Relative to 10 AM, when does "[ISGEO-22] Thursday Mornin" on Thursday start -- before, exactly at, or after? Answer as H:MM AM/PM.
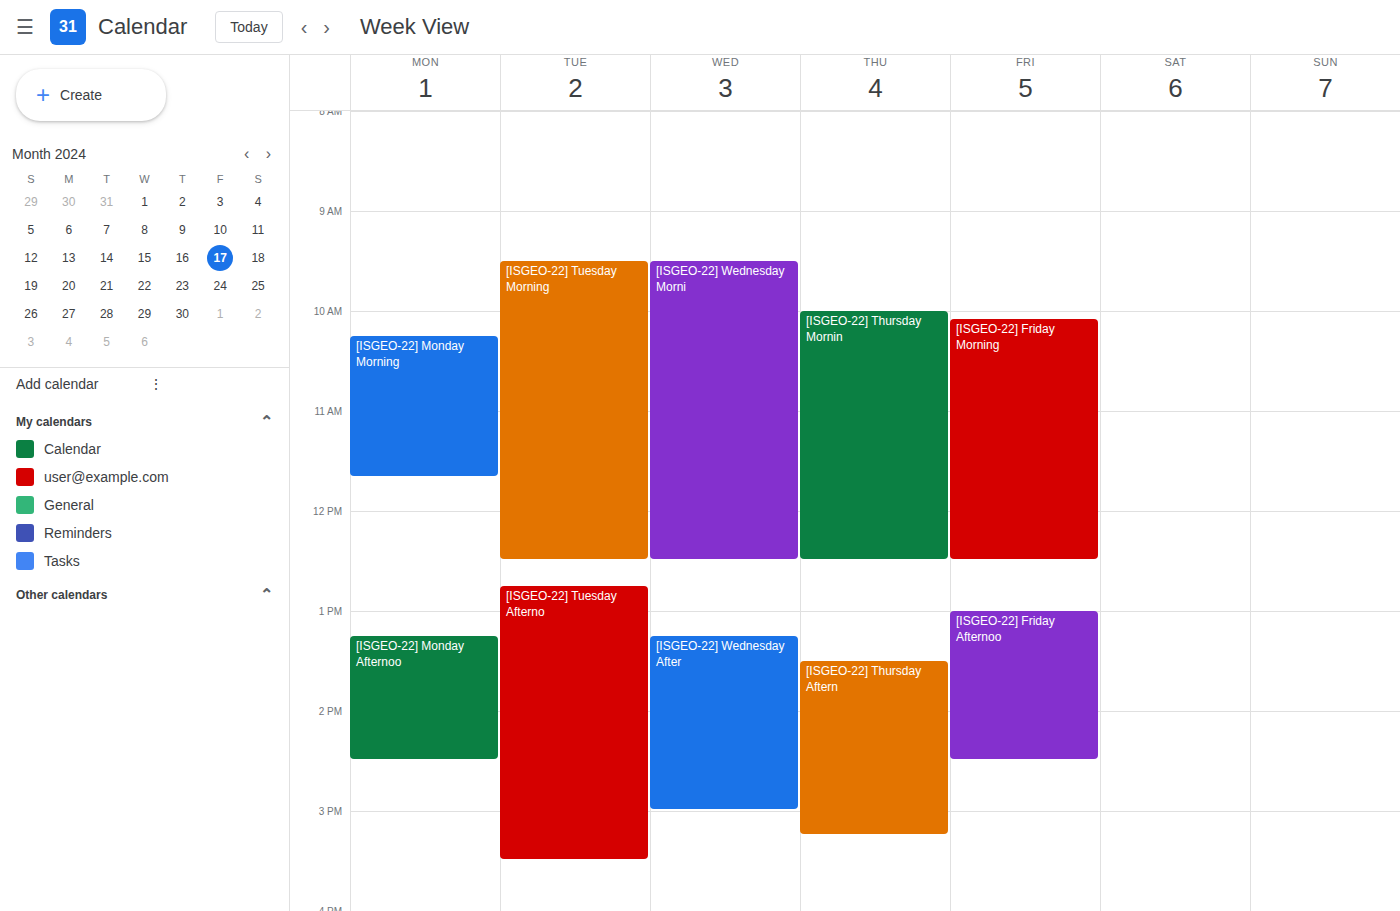
10:00 AM -- exactly at 10 AM, on the 10 AM line.